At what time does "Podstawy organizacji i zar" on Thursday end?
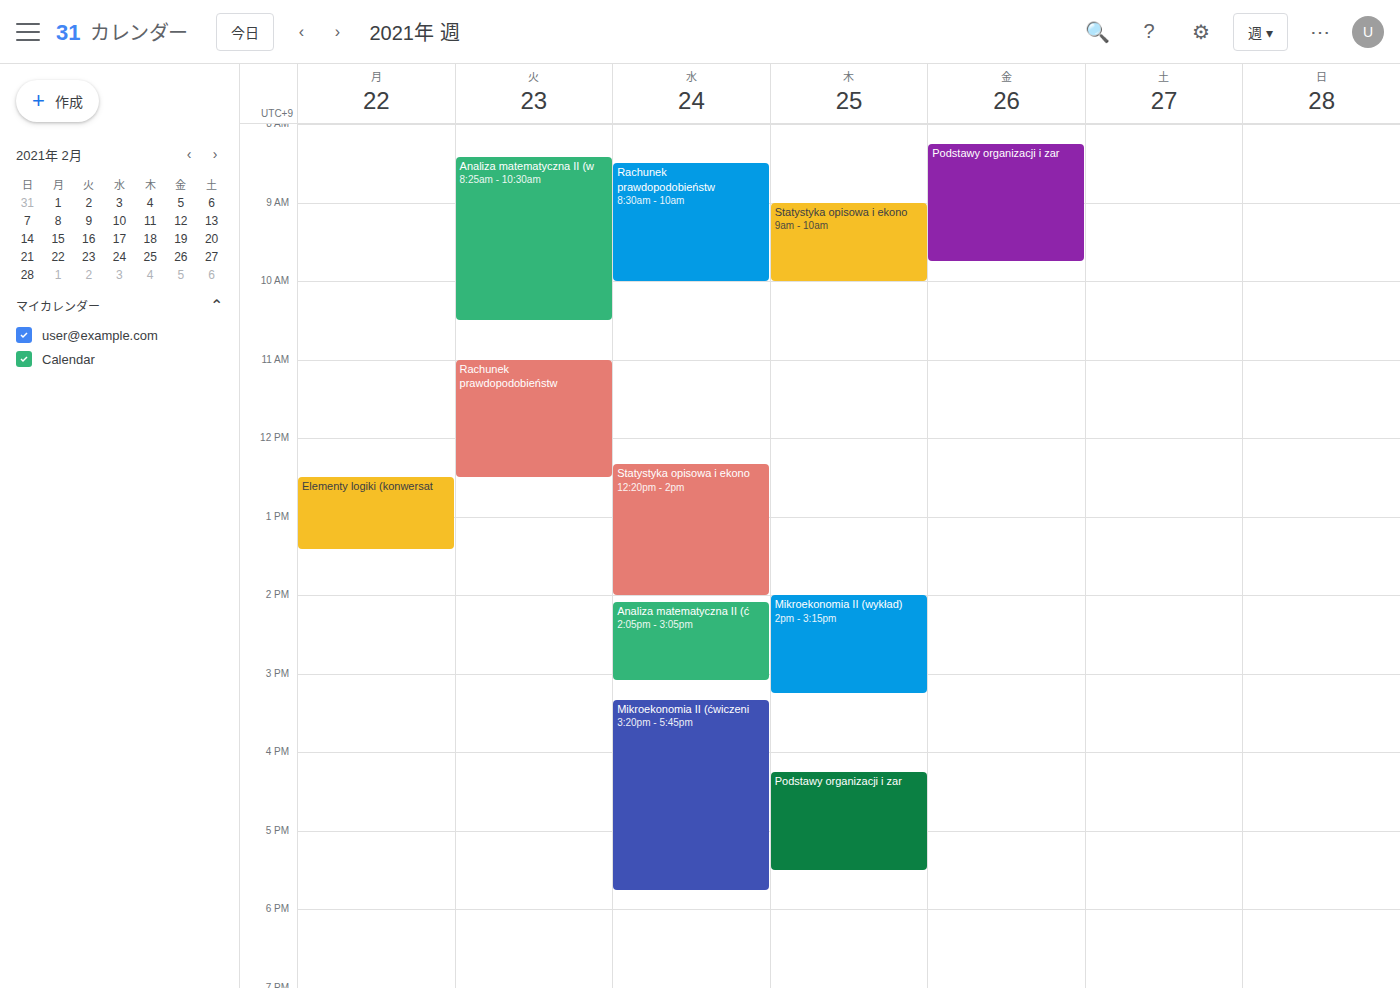
5:30 PM